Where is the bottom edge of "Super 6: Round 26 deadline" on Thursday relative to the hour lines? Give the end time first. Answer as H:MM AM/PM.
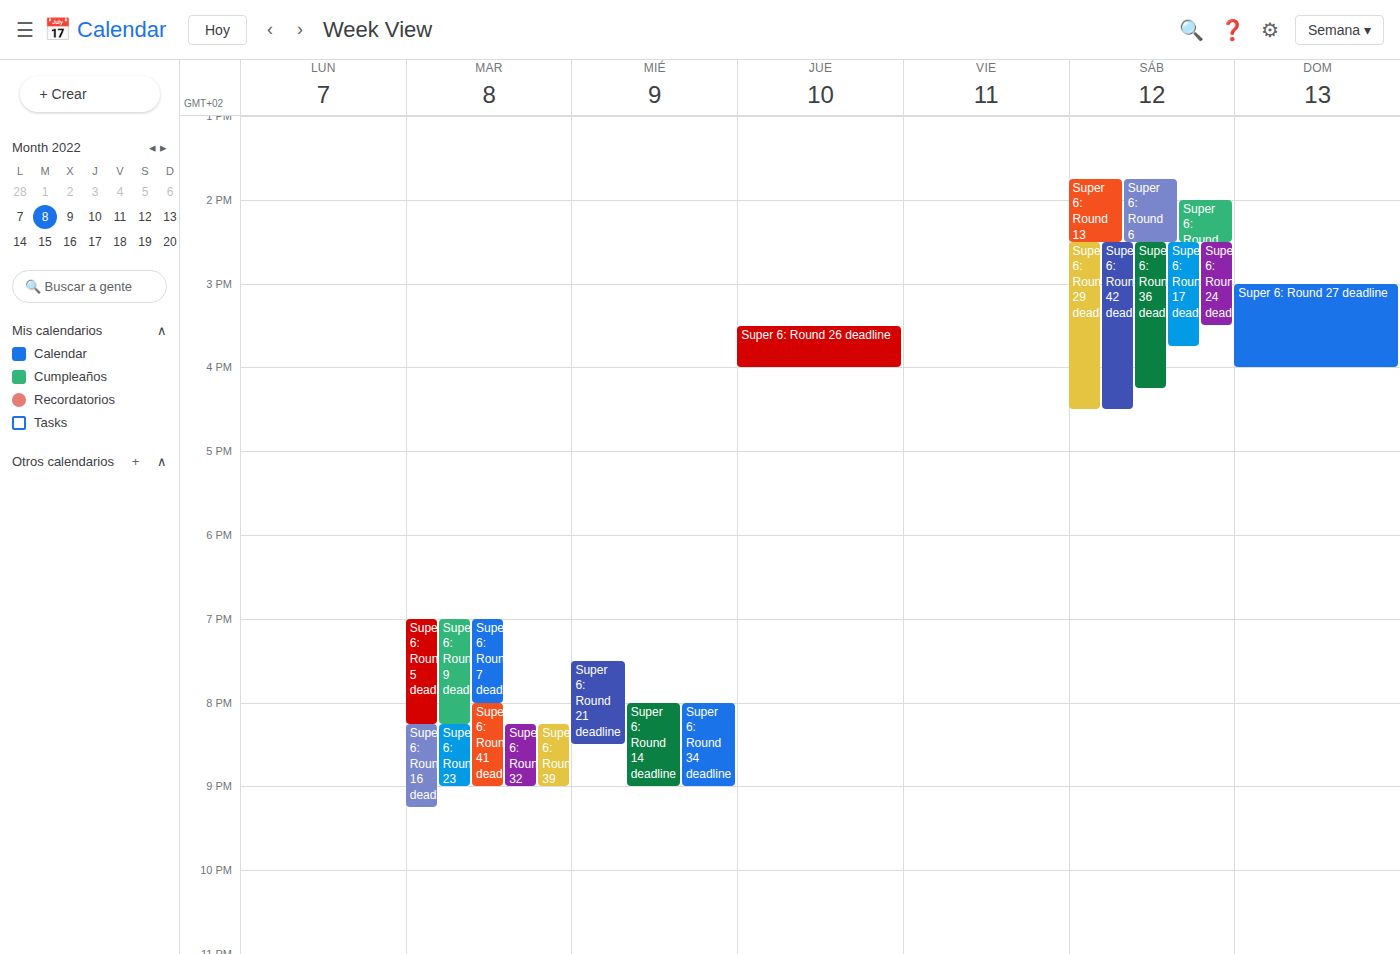
4:00 PM -- exactly on the 4 PM line.